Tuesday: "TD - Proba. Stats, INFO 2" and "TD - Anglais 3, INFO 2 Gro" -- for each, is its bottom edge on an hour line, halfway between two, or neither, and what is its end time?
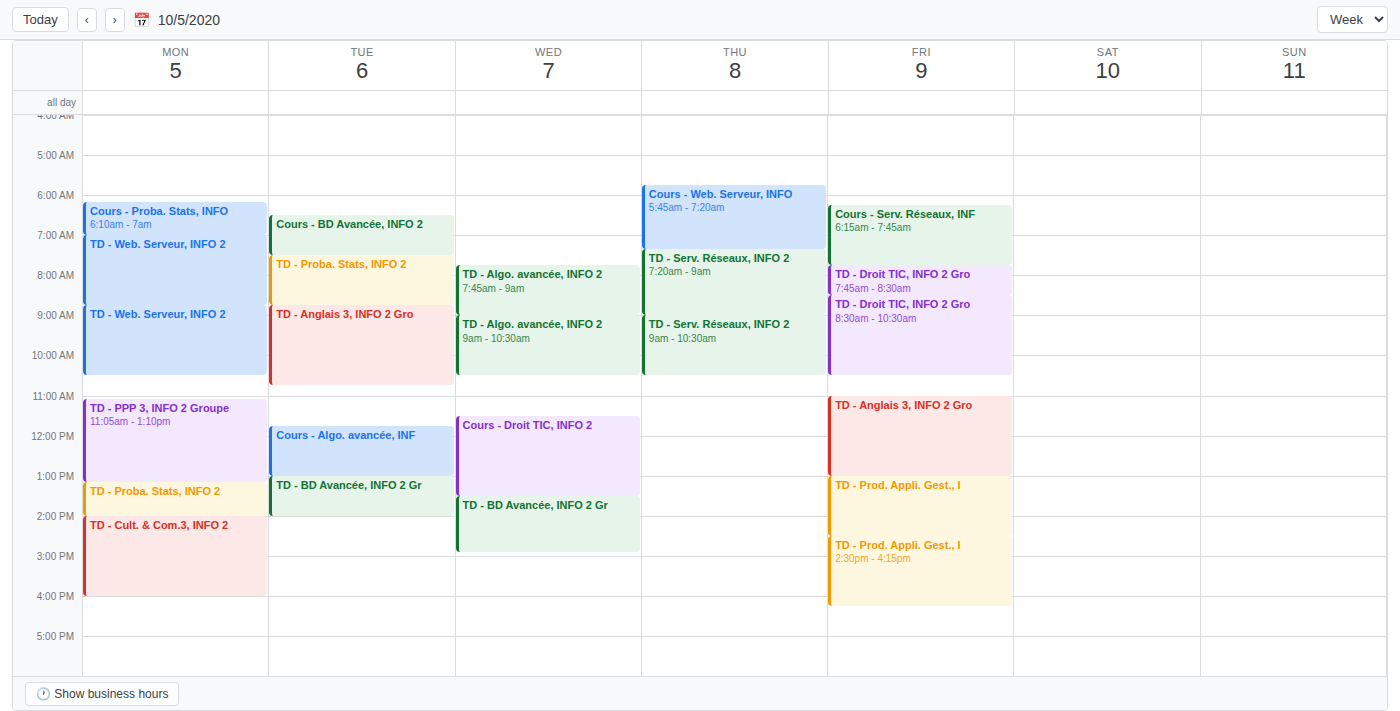
"TD - Proba. Stats, INFO 2": 8:45 AM, neither: three quarters of the way from the 8 AM line to the 9 AM line. "TD - Anglais 3, INFO 2 Gro": 10:45 AM, neither: three quarters of the way from the 10 AM line to the 11 AM line.